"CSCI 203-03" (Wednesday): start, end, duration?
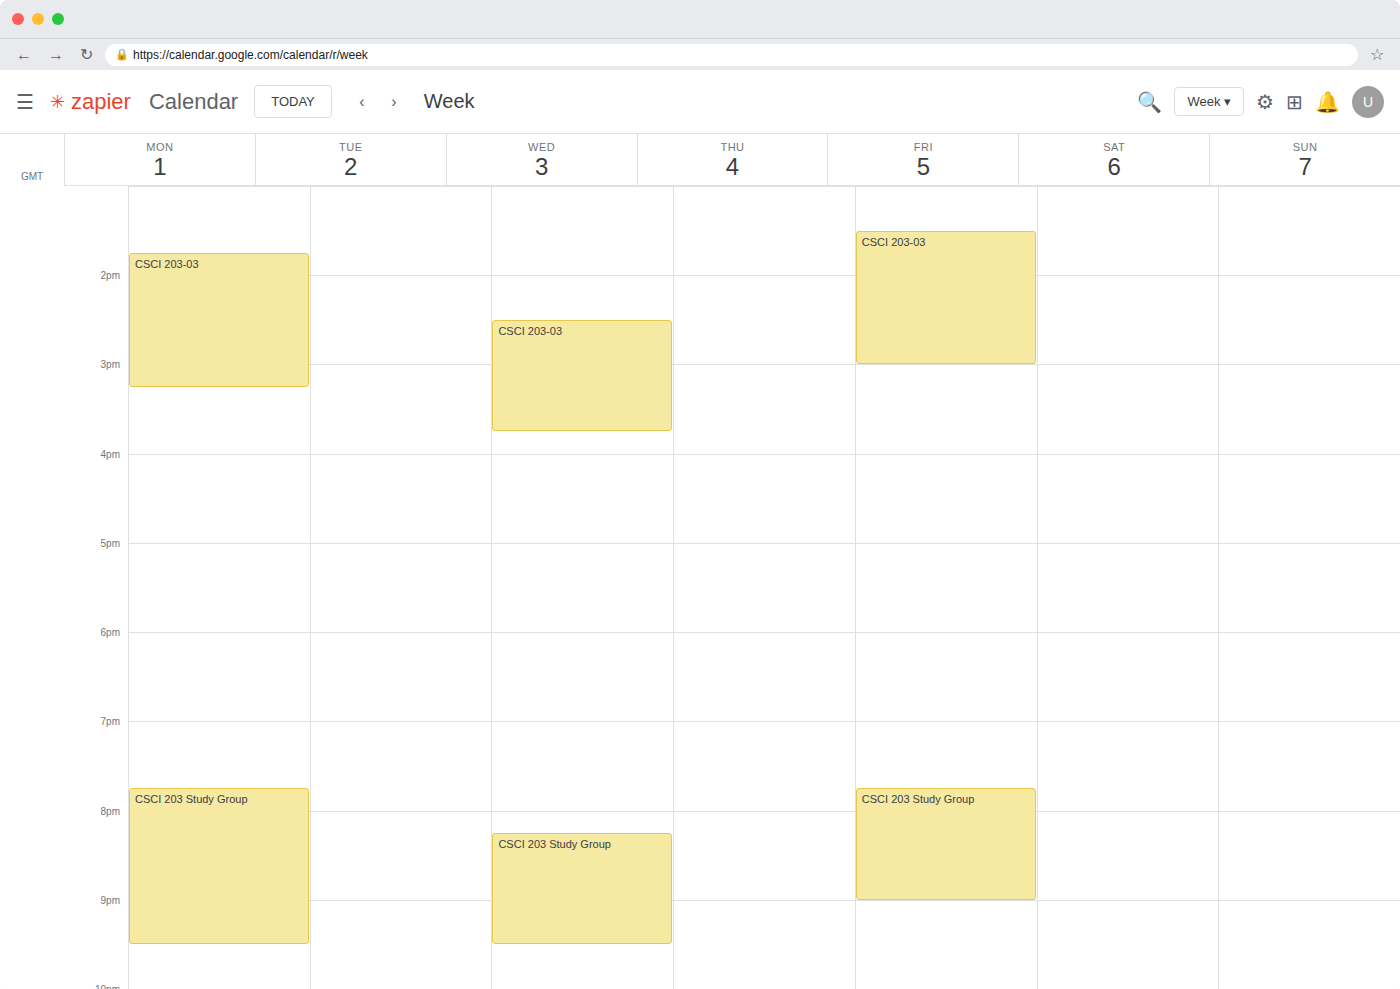
14:30 to 15:45, 1 hour 15 minutes